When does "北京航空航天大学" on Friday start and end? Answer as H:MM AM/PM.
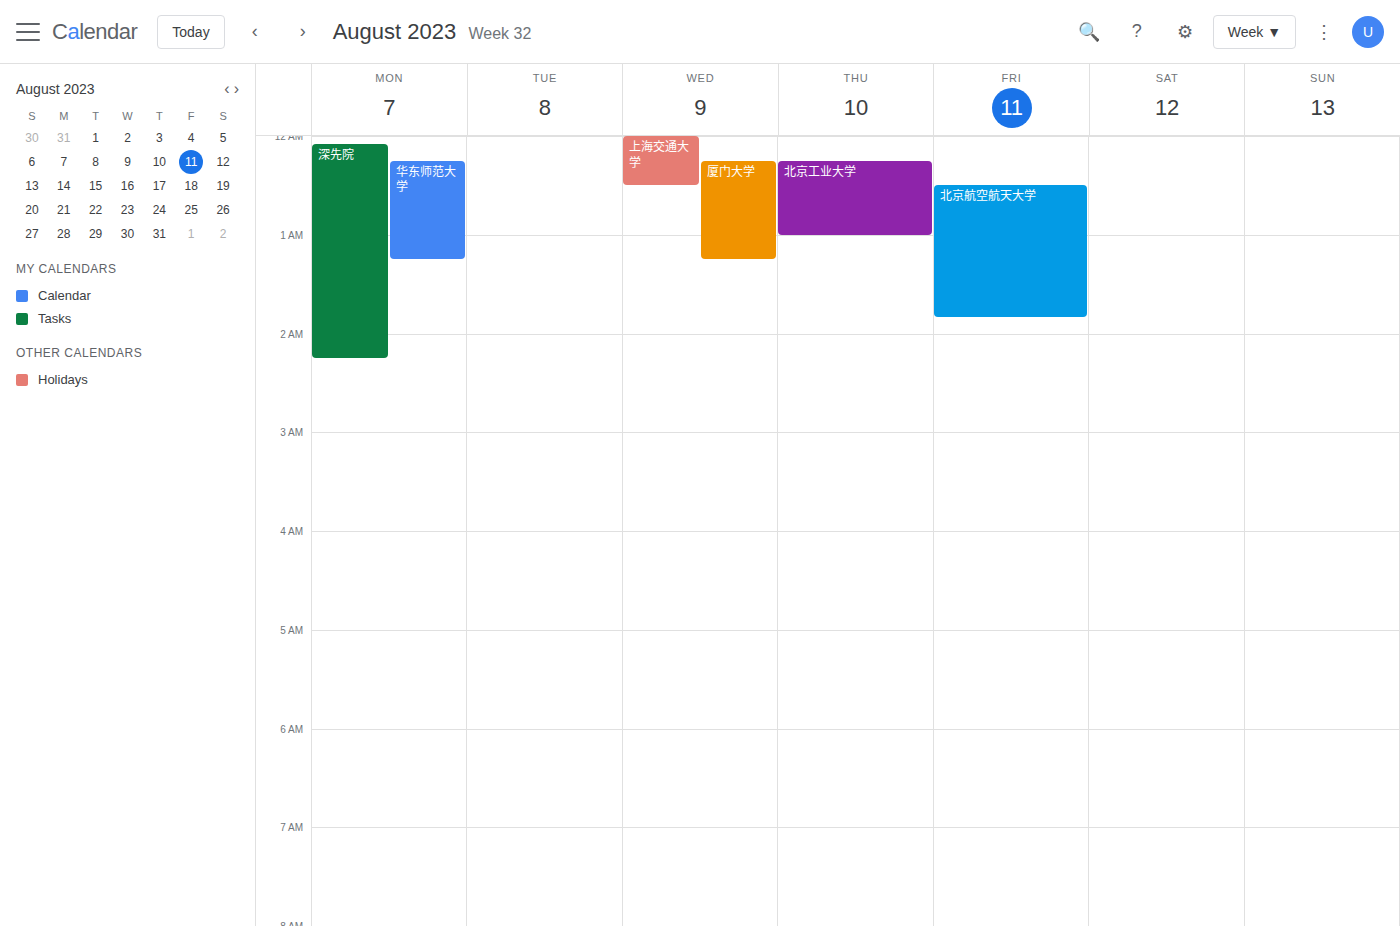
12:30 AM to 1:50 AM